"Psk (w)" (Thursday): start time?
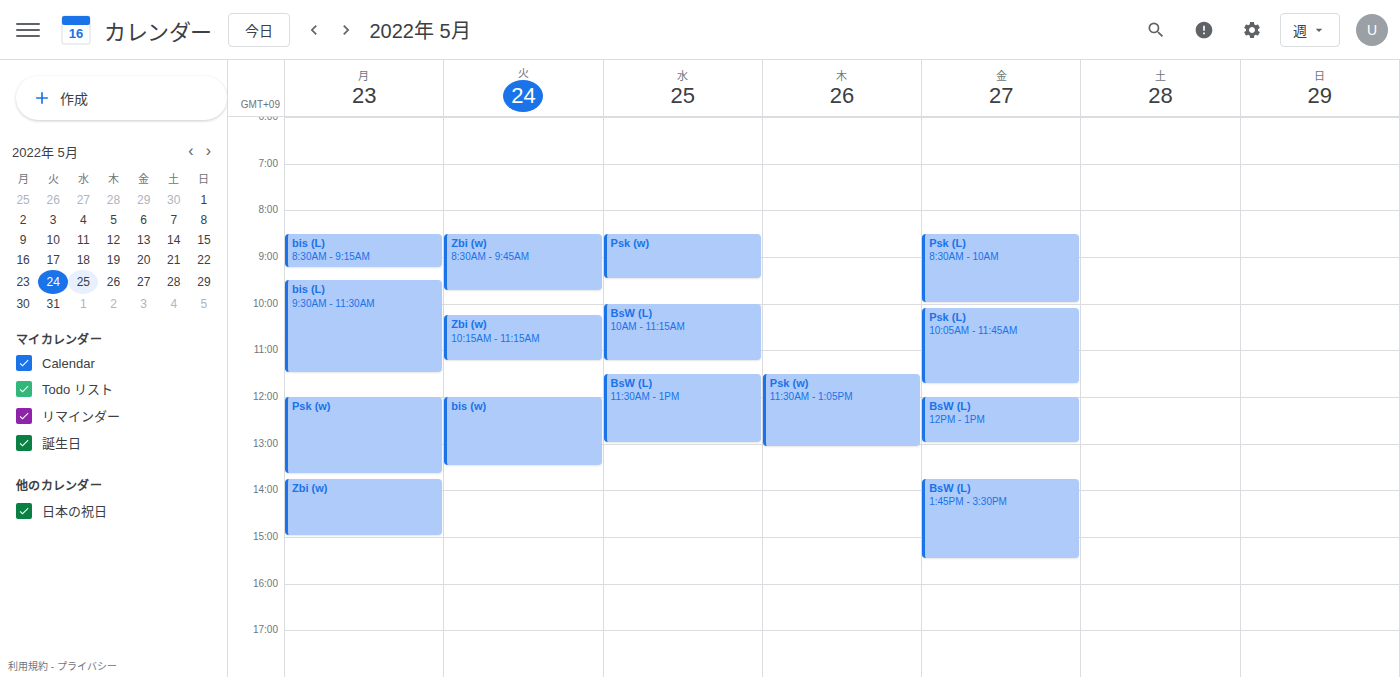
11:30 AM